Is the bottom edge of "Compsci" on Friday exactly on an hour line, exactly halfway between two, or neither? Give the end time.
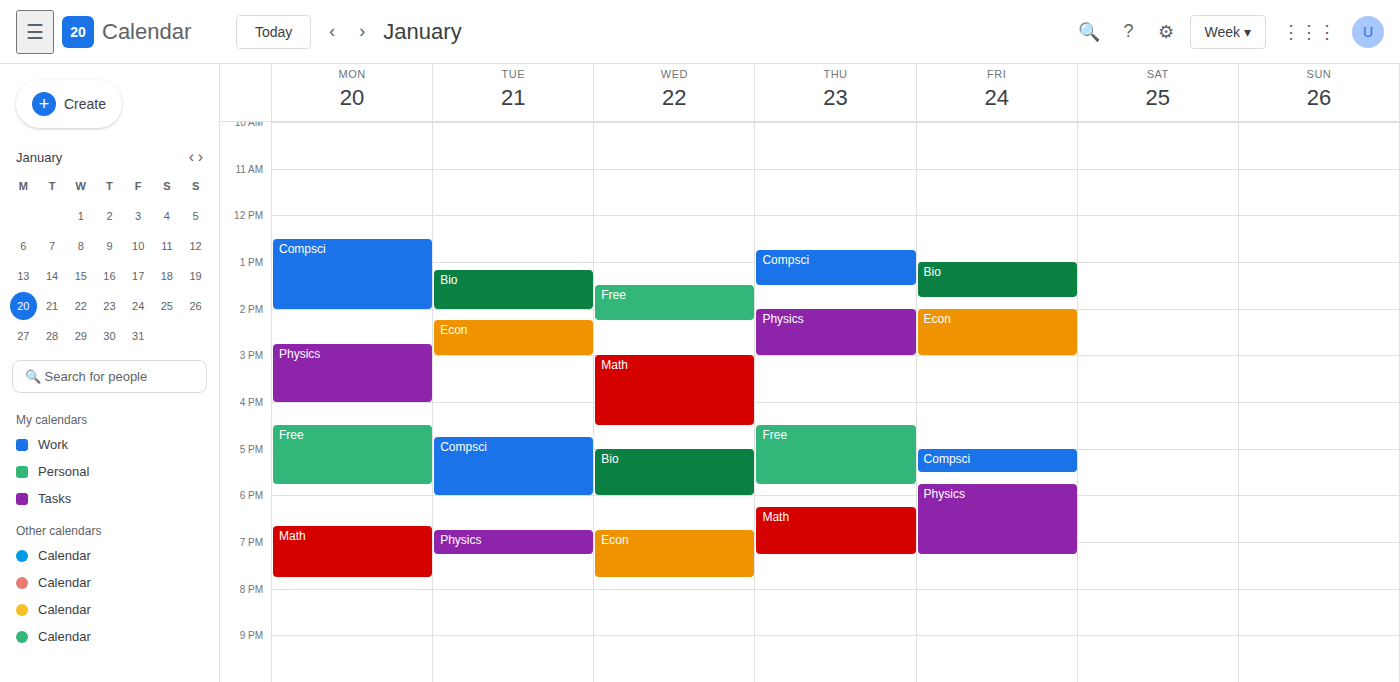
5:30 PM -- halfway between the 5 PM and 6 PM lines.